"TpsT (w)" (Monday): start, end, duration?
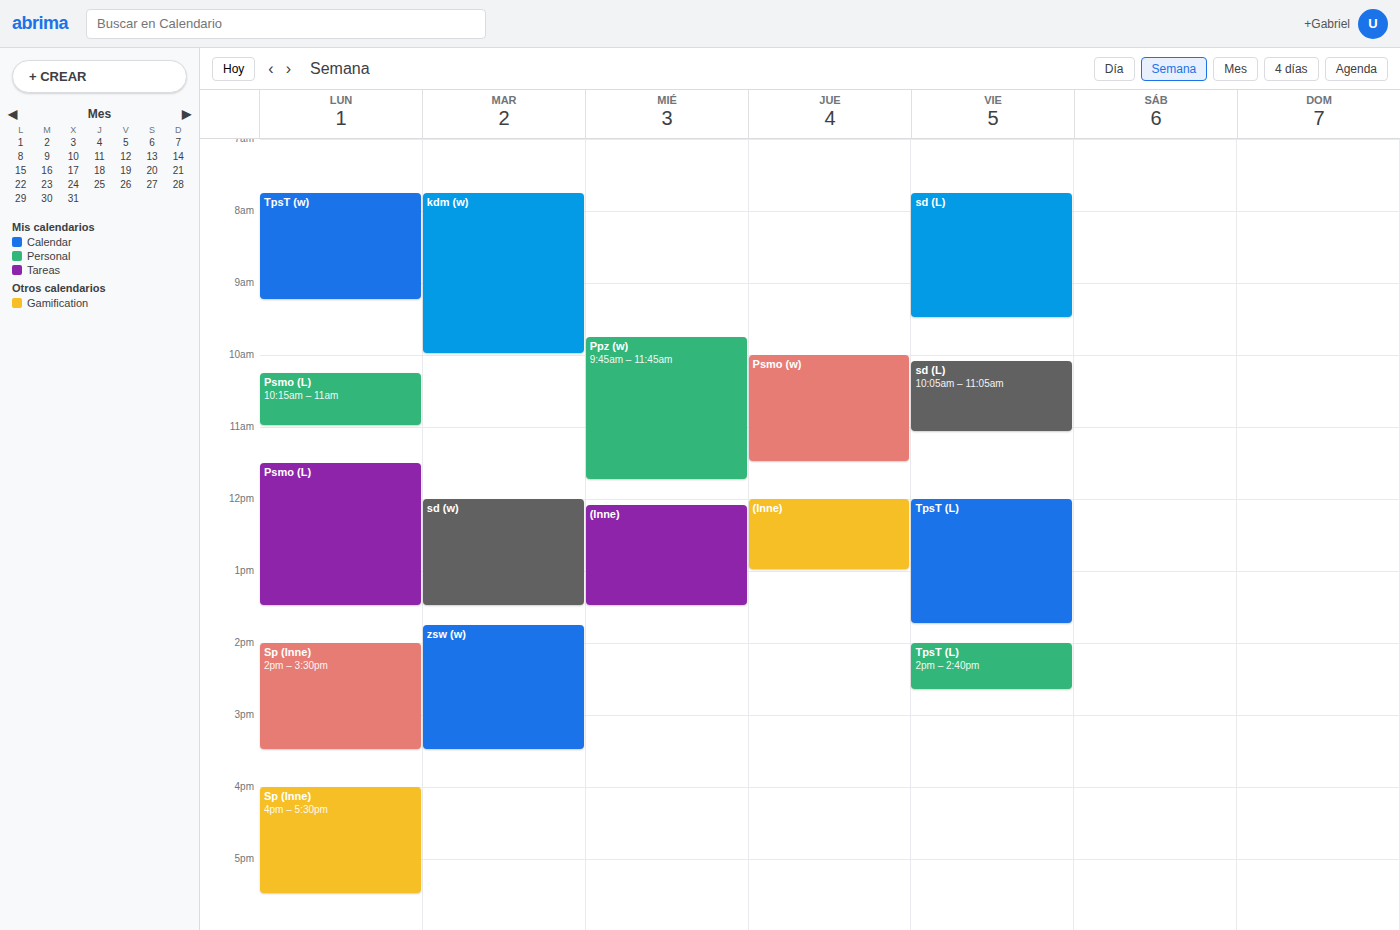
7:45 AM to 9:15 AM, 1 hour 30 minutes